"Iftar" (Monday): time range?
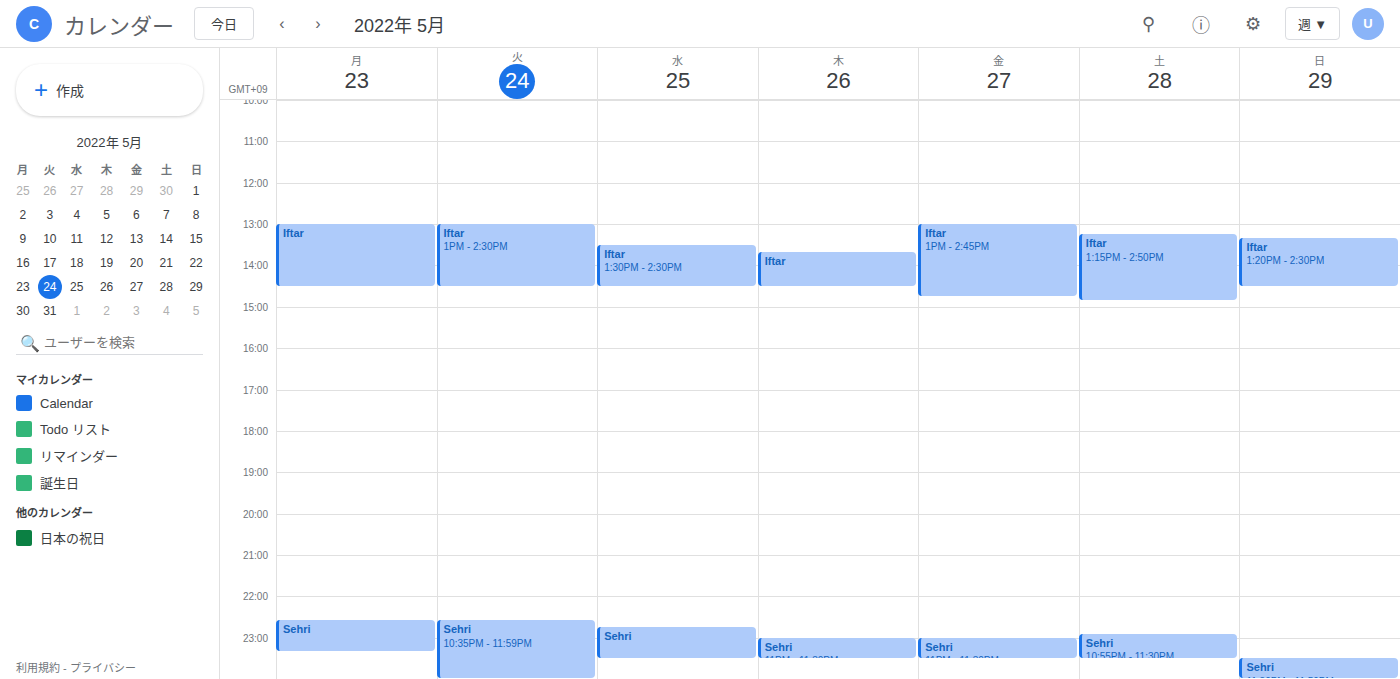
1:00 PM to 2:30 PM